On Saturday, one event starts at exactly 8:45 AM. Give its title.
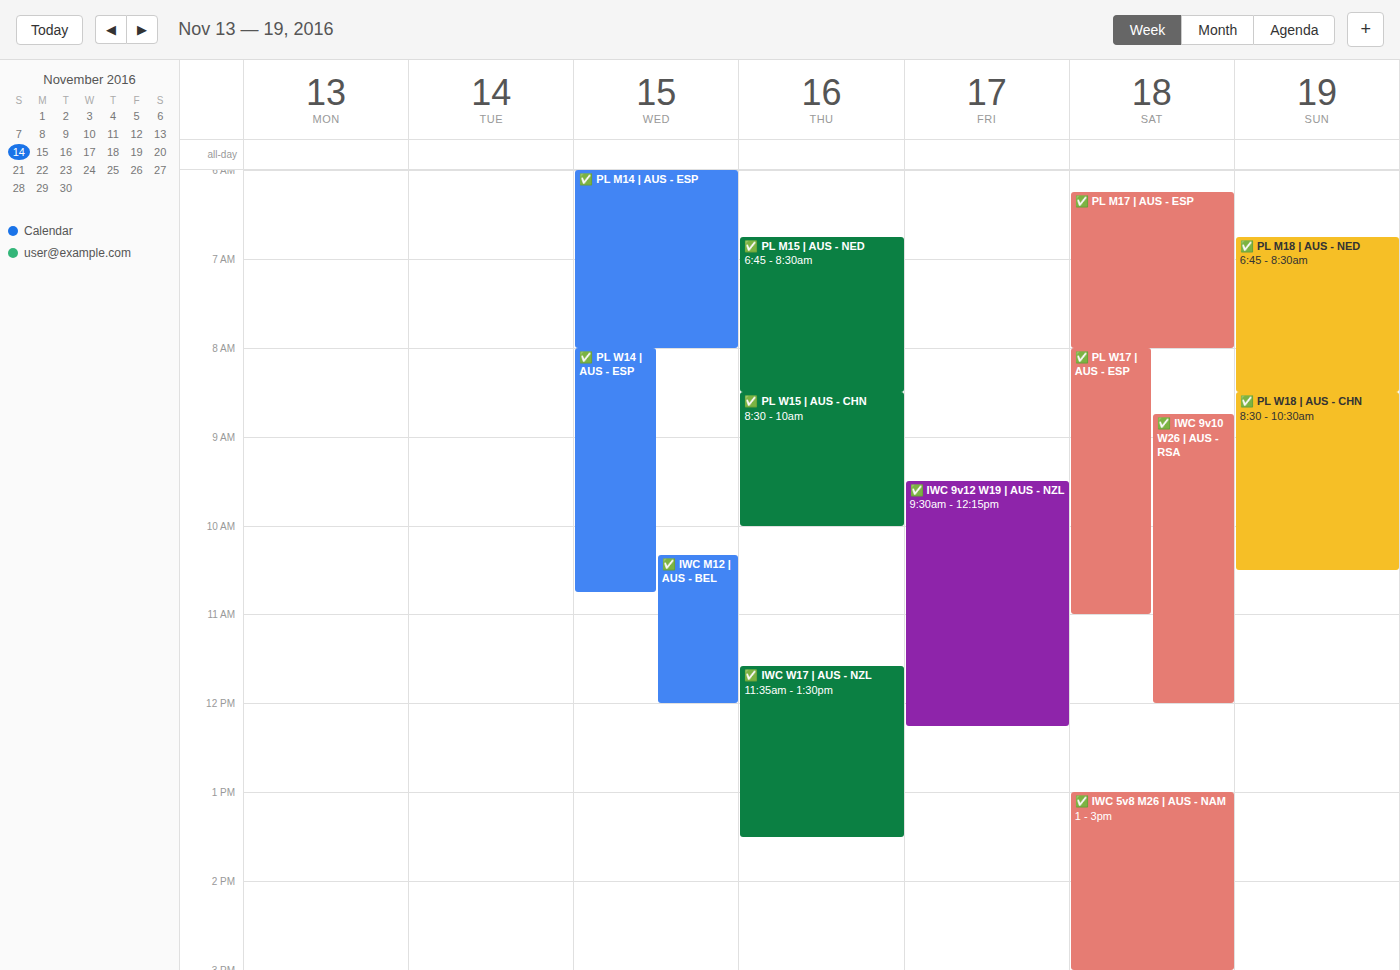
"✅ IWC 9v10 W26 | AUS - RSA"